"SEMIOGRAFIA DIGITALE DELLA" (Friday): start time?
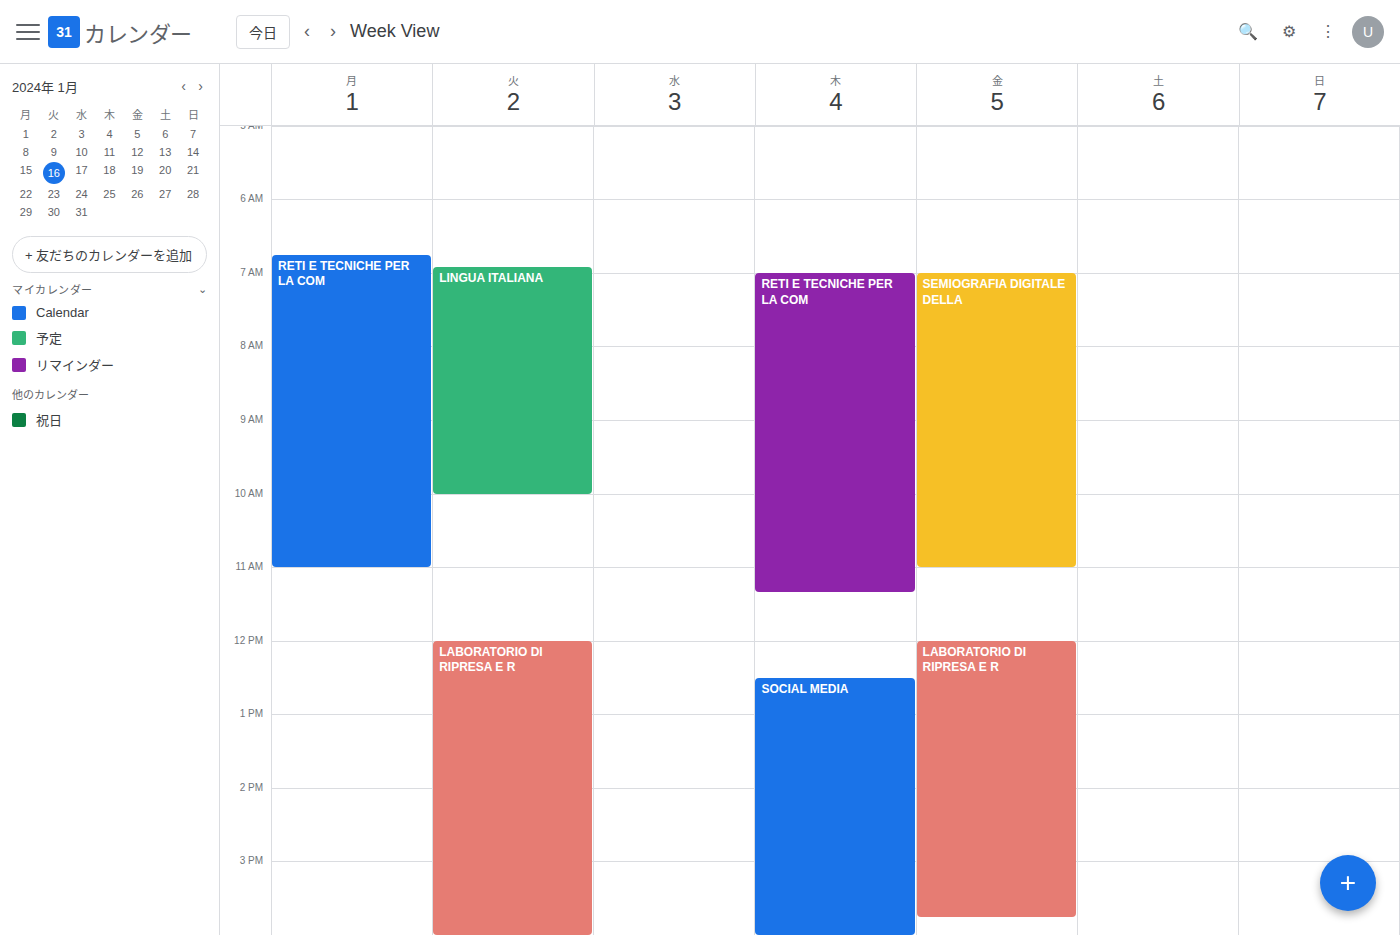
07:00